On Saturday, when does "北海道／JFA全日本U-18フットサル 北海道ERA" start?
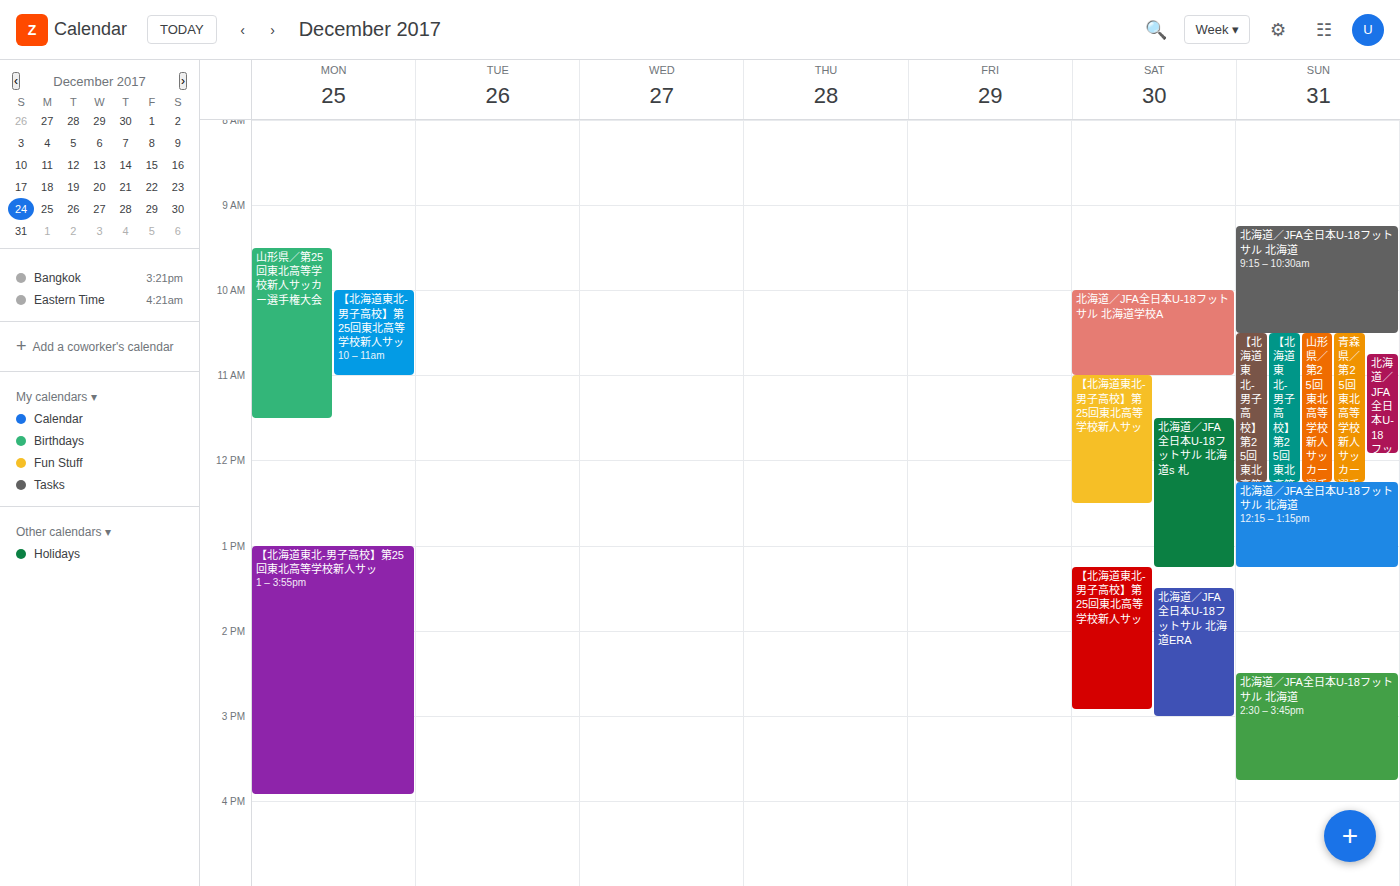
13:30